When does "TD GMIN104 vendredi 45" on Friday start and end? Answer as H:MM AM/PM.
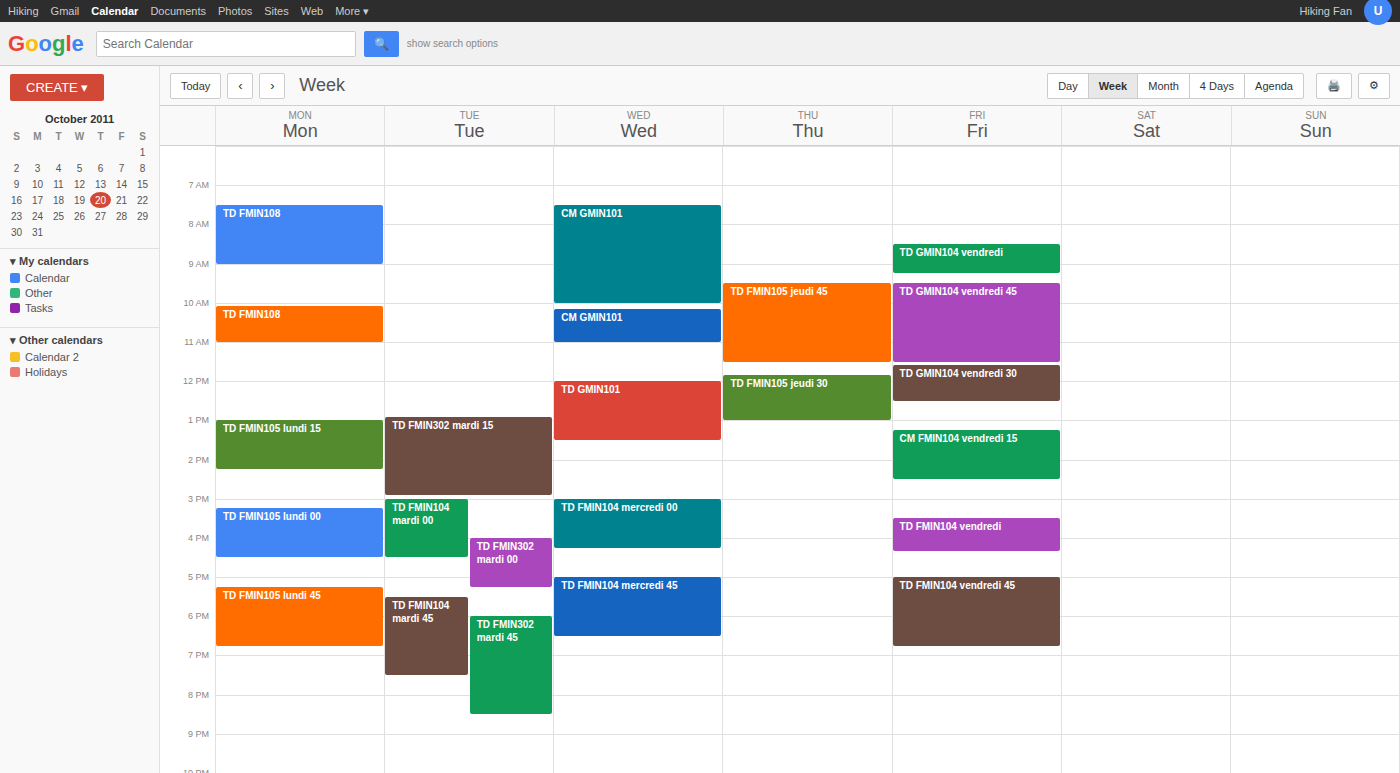
9:30 AM to 11:30 AM